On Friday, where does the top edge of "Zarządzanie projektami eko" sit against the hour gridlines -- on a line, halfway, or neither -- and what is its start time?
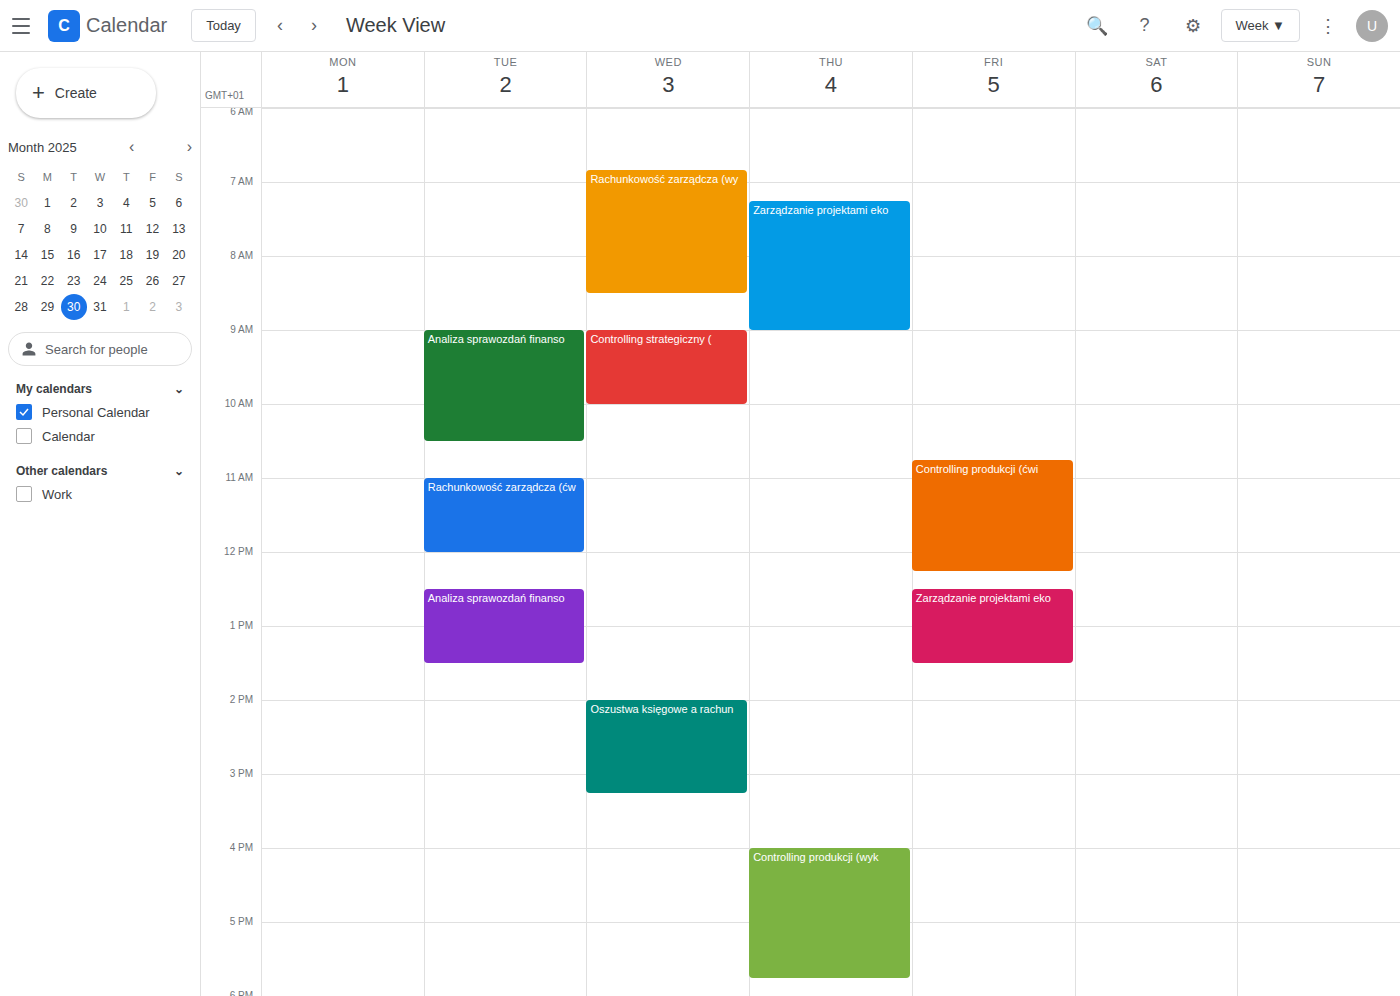
12:30 PM -- halfway between the 12 PM and 1 PM lines.